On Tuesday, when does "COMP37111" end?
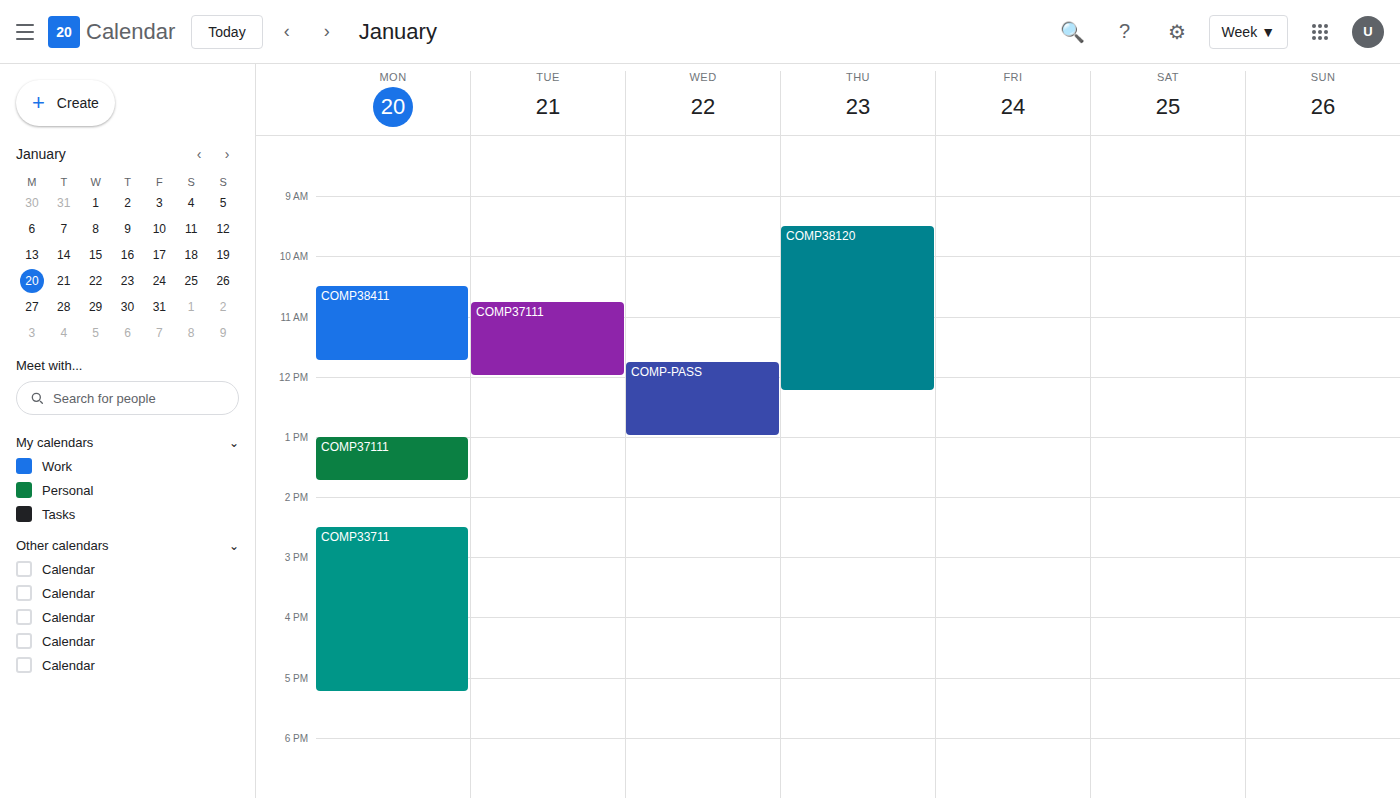
12:00 PM